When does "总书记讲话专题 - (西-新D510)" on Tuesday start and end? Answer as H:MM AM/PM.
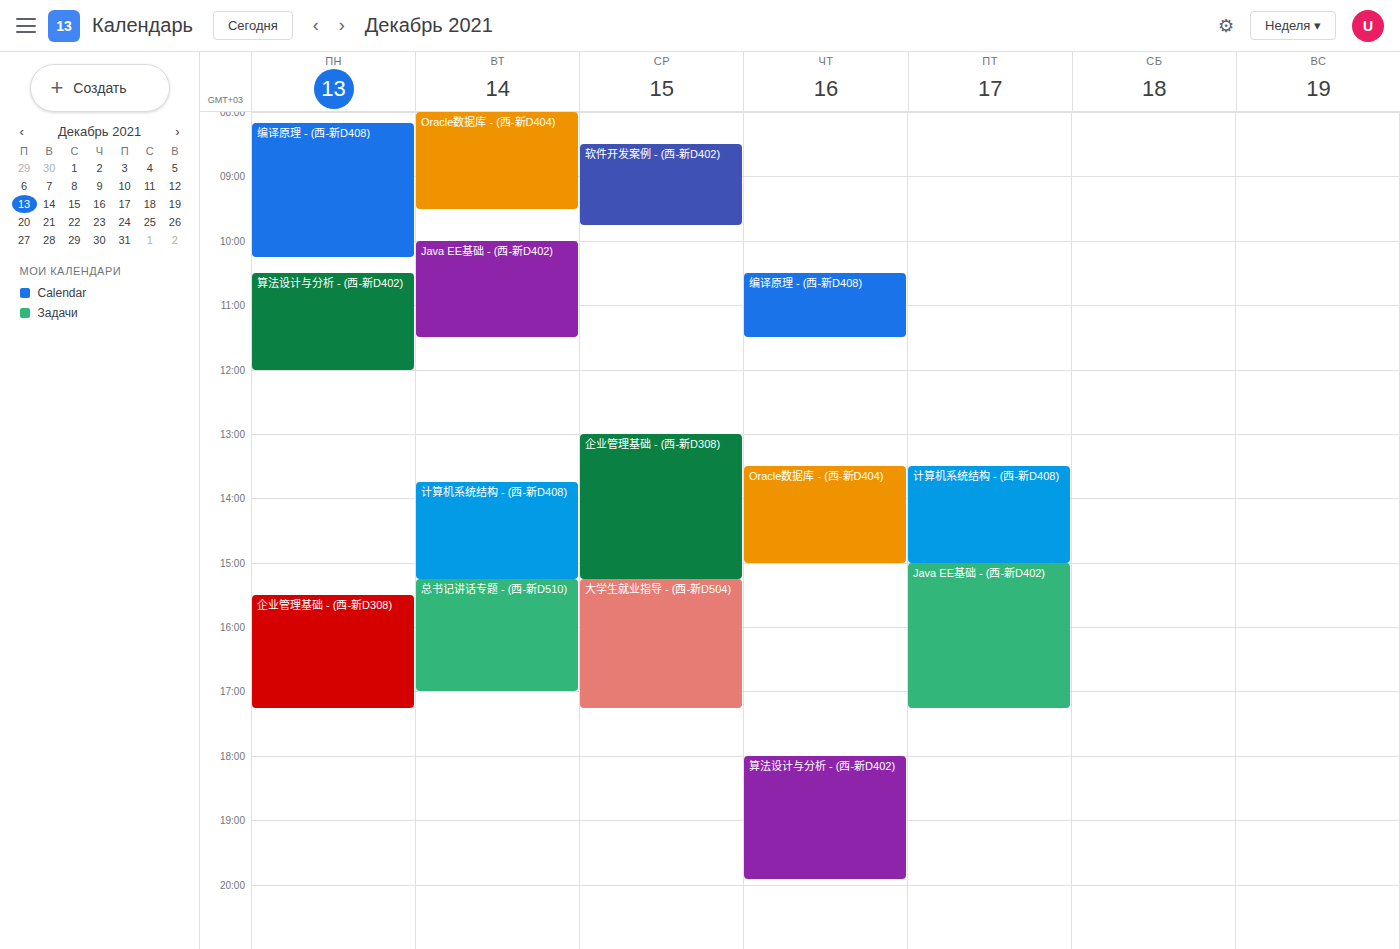
3:15 PM to 5:00 PM